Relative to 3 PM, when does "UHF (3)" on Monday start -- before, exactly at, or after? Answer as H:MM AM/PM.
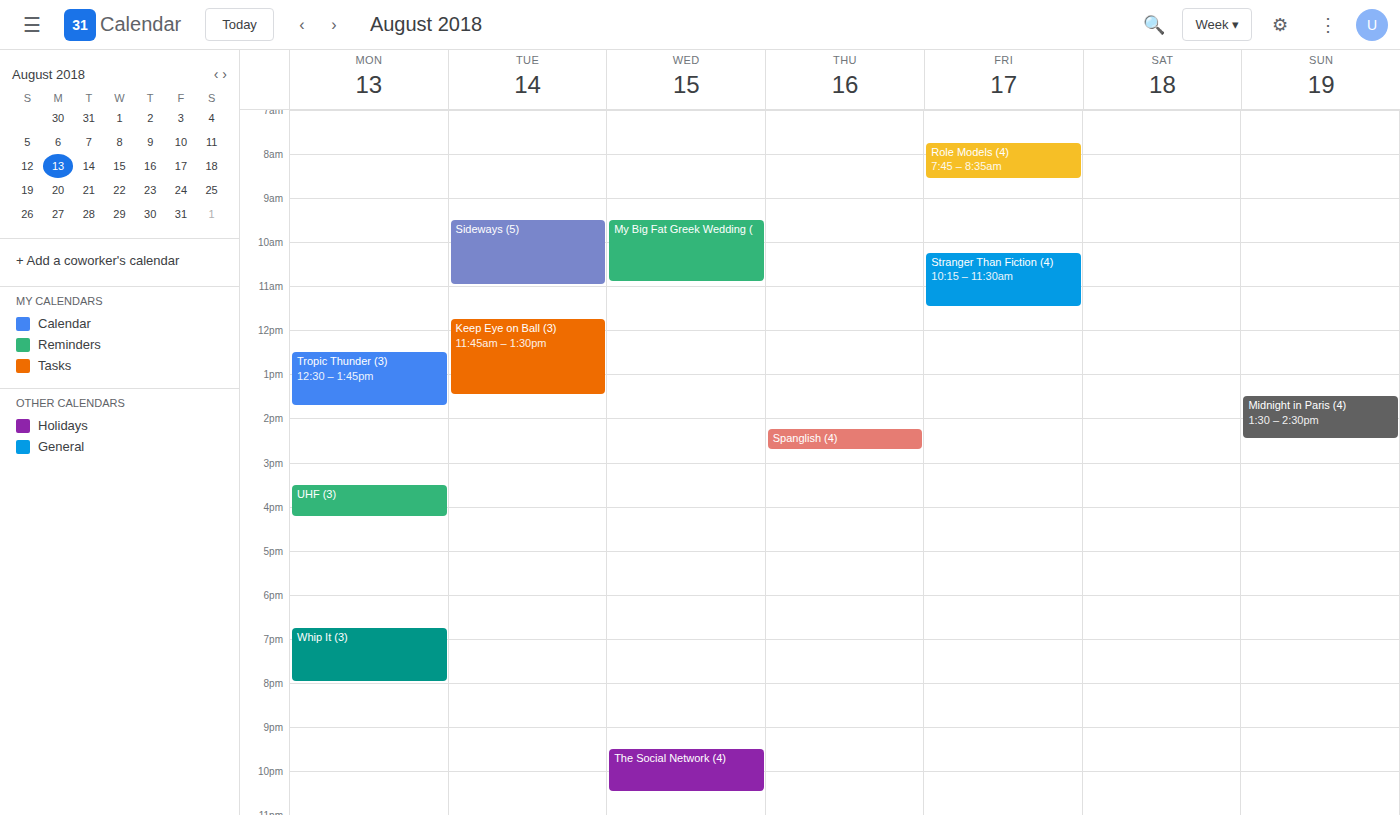
3:30 PM -- after 3 PM, 30 minutes below the 3 PM line.